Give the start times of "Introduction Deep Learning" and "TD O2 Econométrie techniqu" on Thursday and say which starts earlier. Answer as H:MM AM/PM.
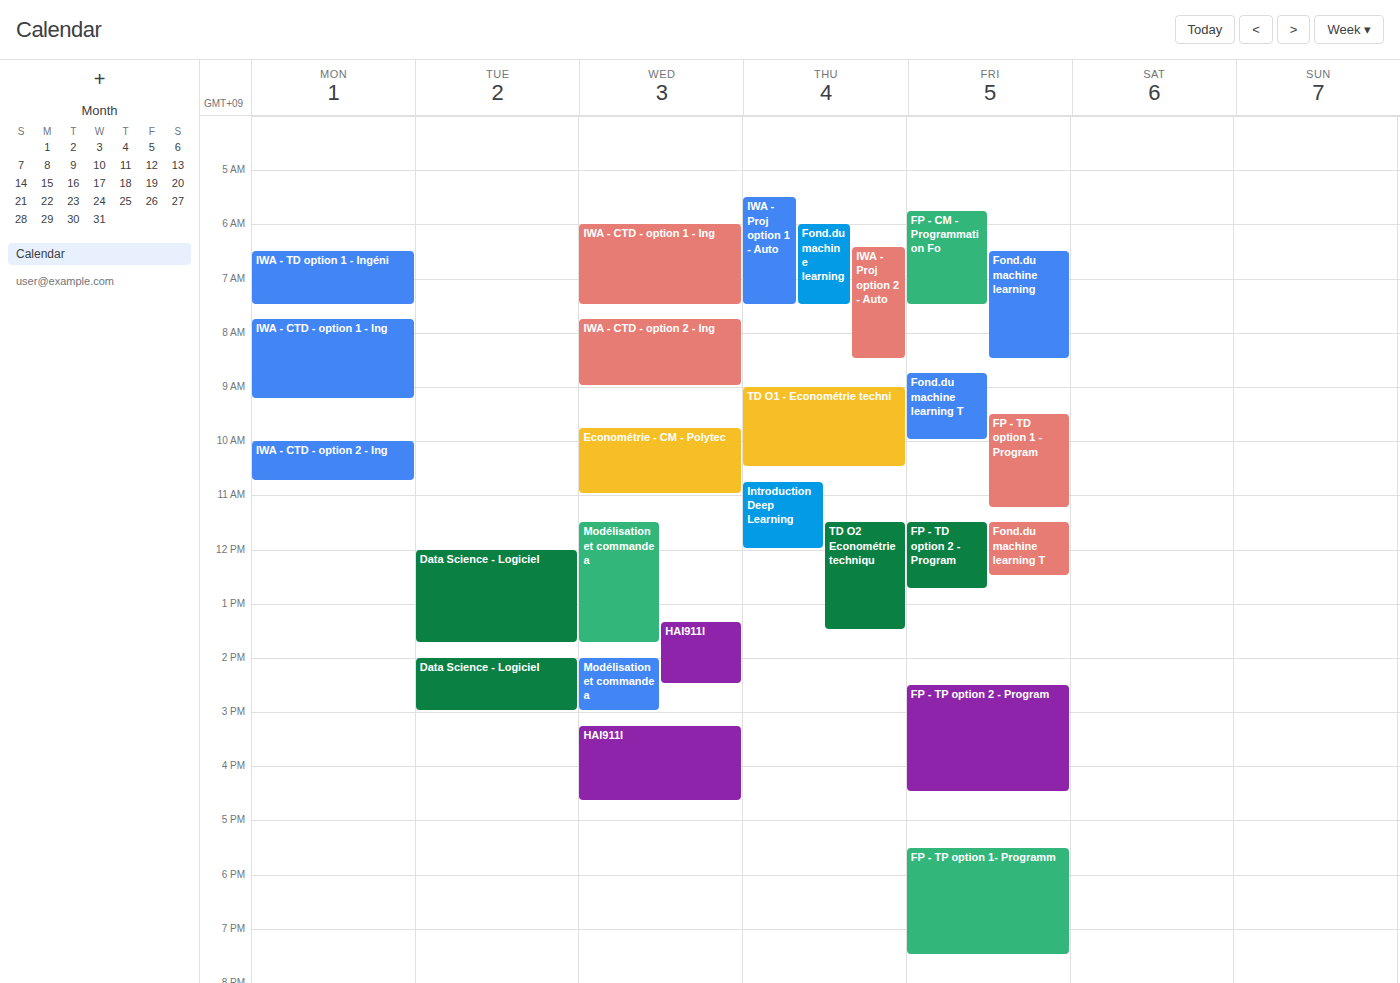
"Introduction Deep Learning" 10:45 AM; "TD O2 Econométrie techniqu" 11:30 AM.